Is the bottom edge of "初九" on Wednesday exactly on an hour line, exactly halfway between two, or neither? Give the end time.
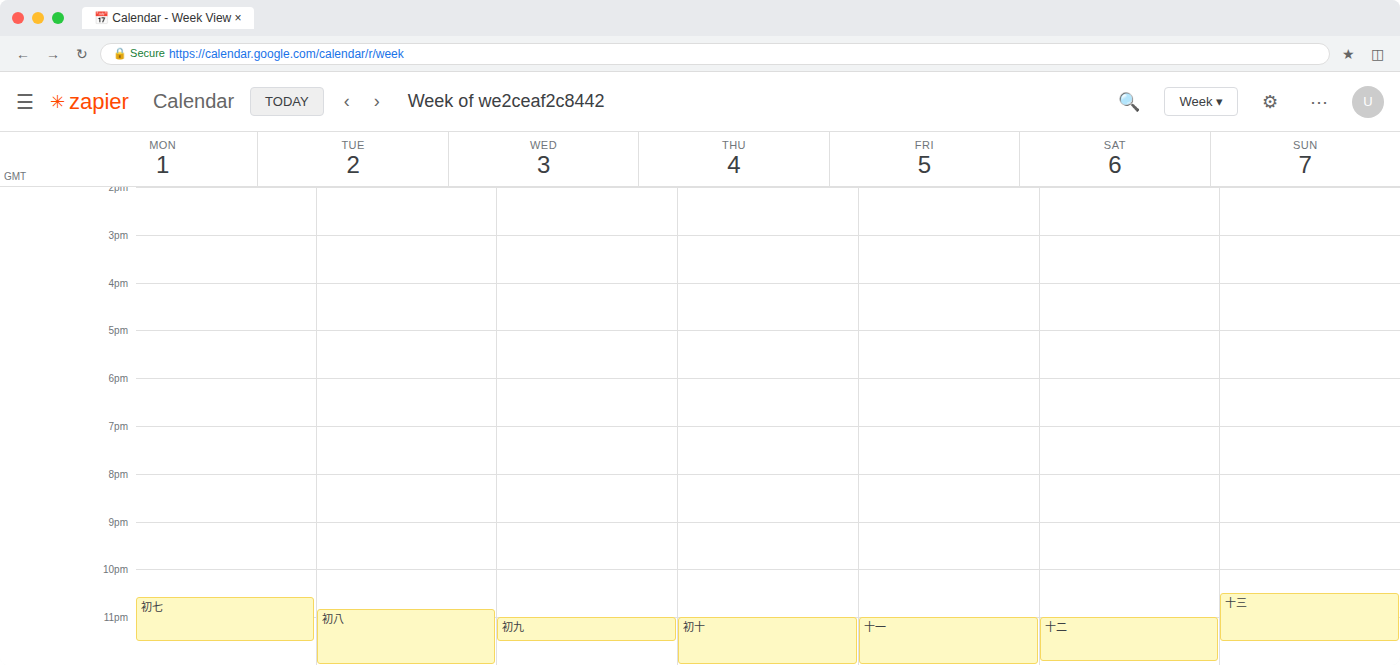
11:30 PM -- halfway between the 11 PM and 12 AM lines.